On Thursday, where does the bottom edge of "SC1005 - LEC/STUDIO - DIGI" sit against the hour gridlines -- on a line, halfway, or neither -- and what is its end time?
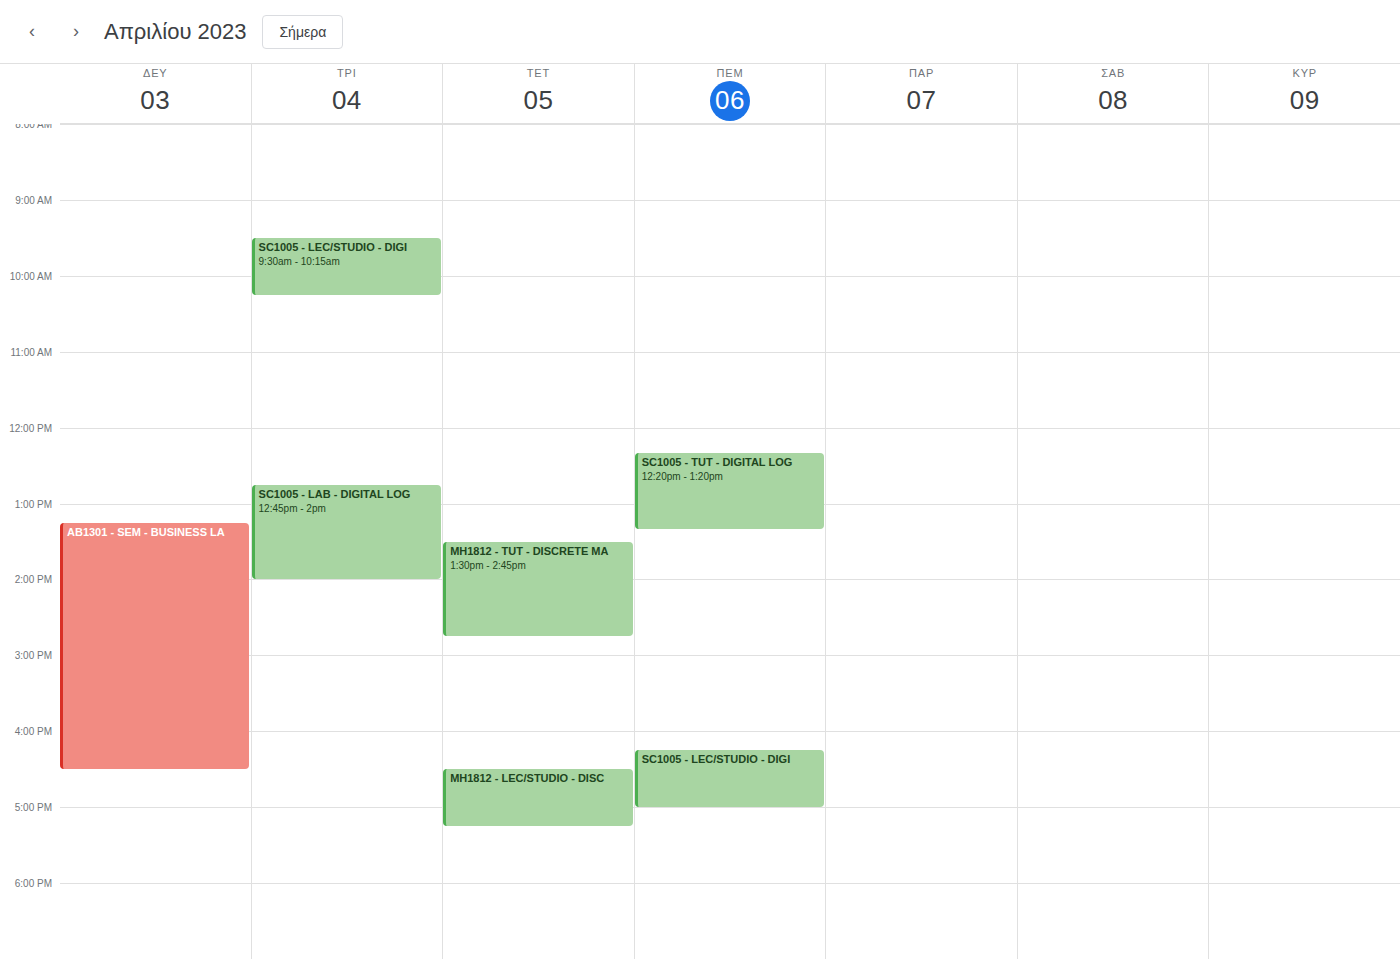
17:00 -- exactly on the 17:00 line.